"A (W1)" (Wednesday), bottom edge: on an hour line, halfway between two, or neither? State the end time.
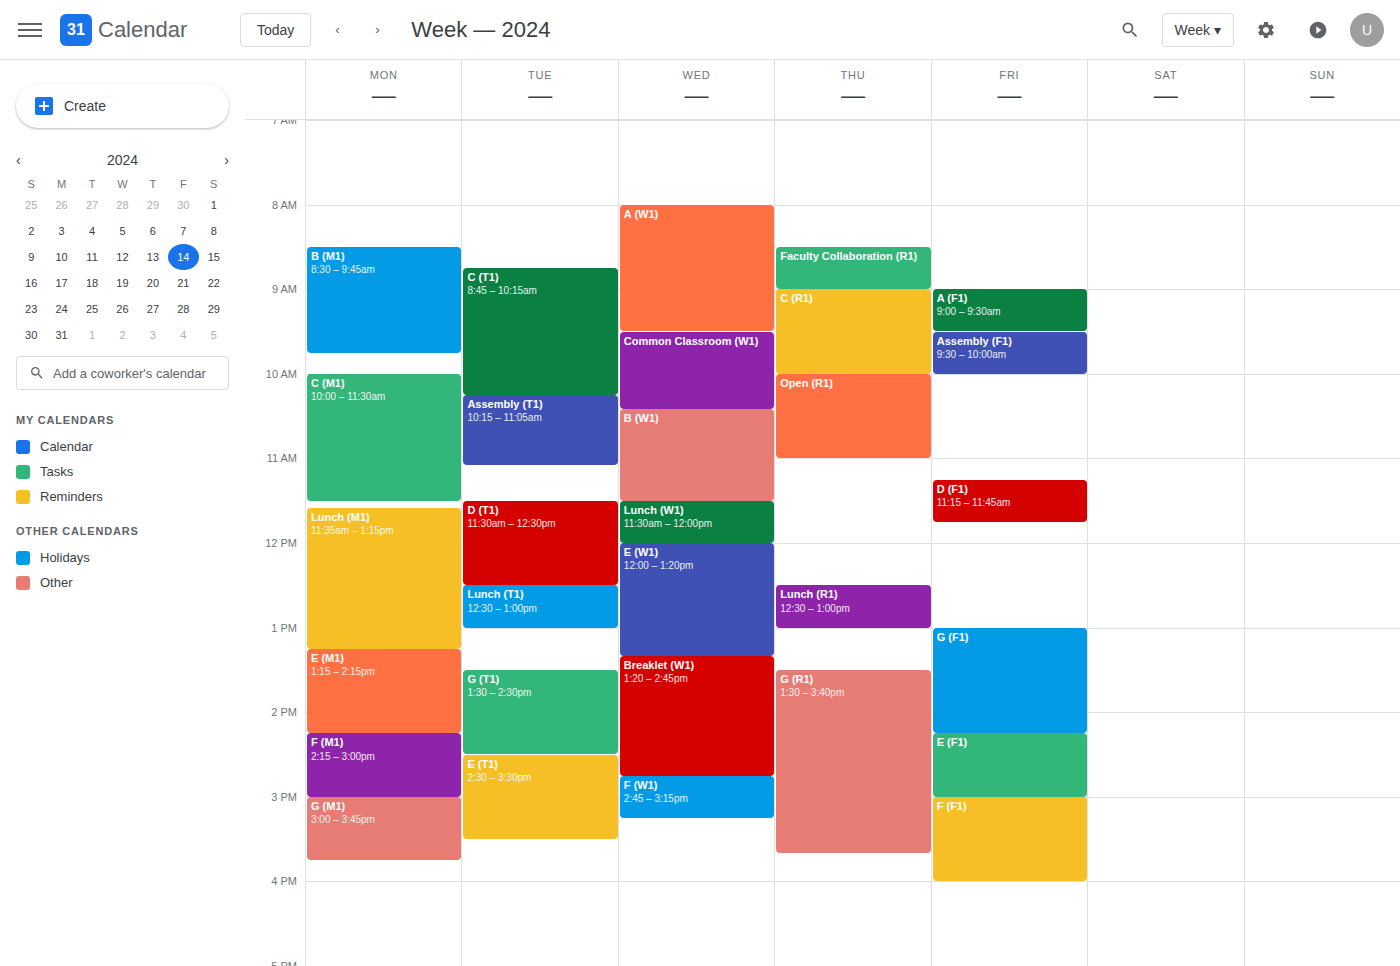
9:30 AM -- halfway between the 9 AM and 10 AM lines.